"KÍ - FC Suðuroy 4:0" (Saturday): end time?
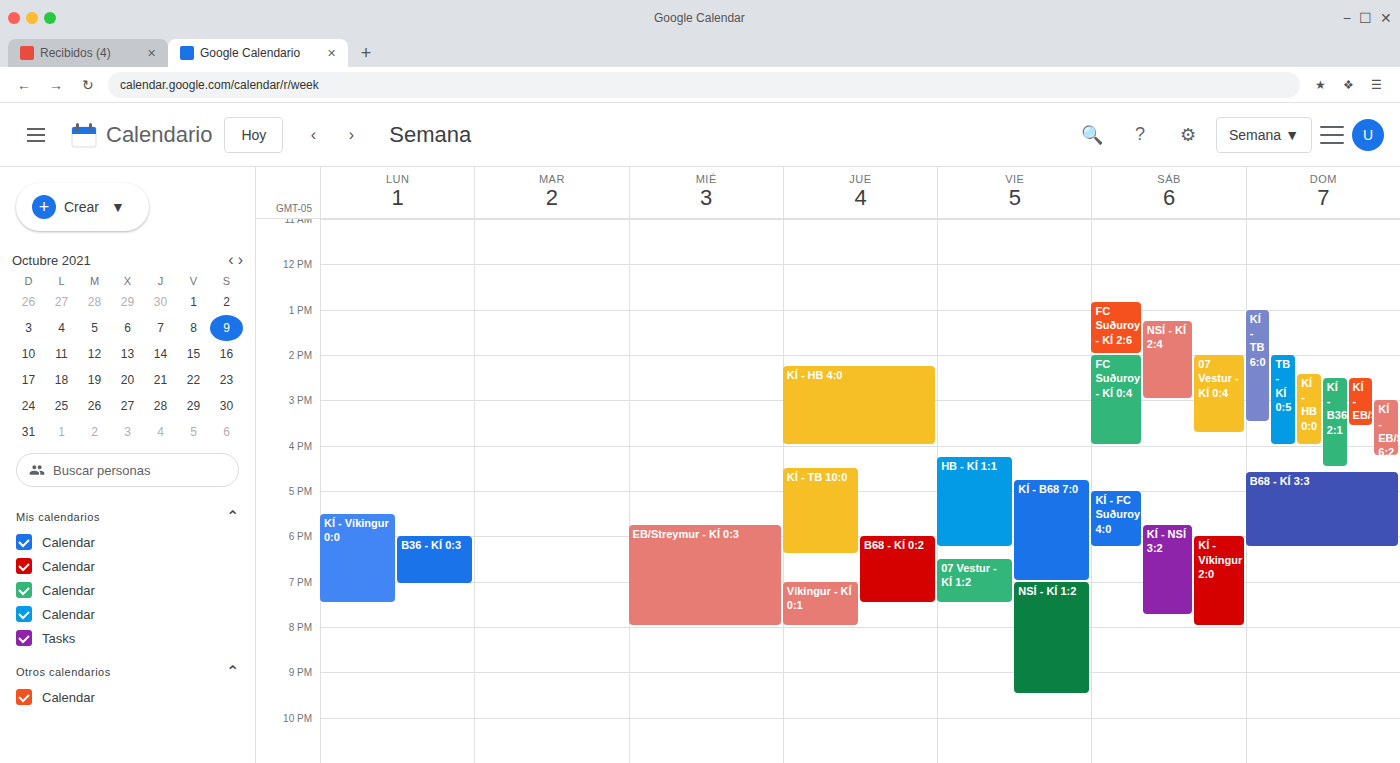
6:15 PM